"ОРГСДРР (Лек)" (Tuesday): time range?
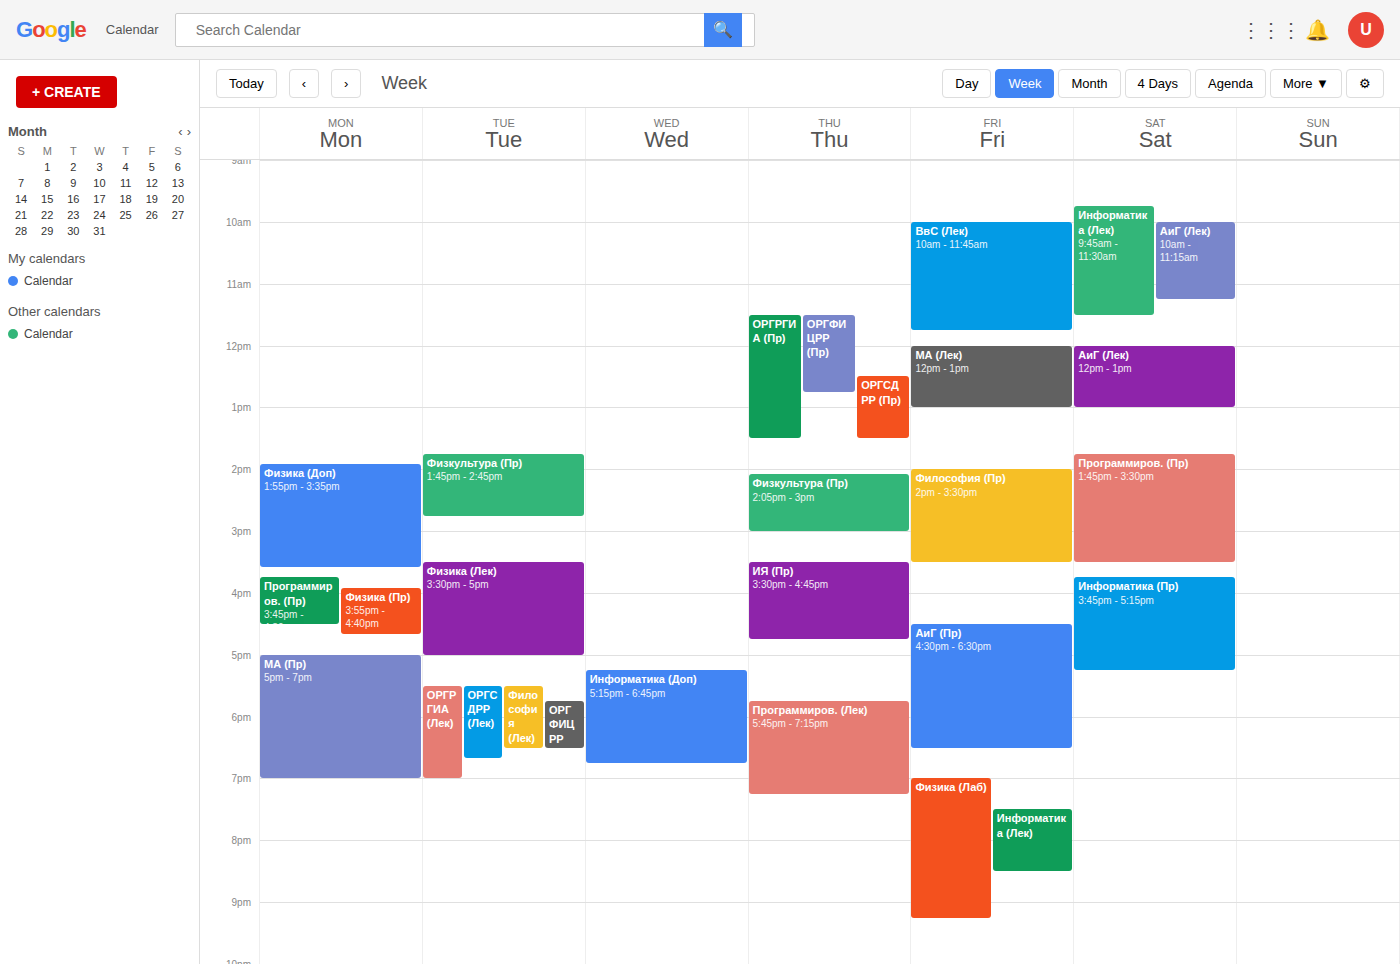
5:30 PM to 6:40 PM